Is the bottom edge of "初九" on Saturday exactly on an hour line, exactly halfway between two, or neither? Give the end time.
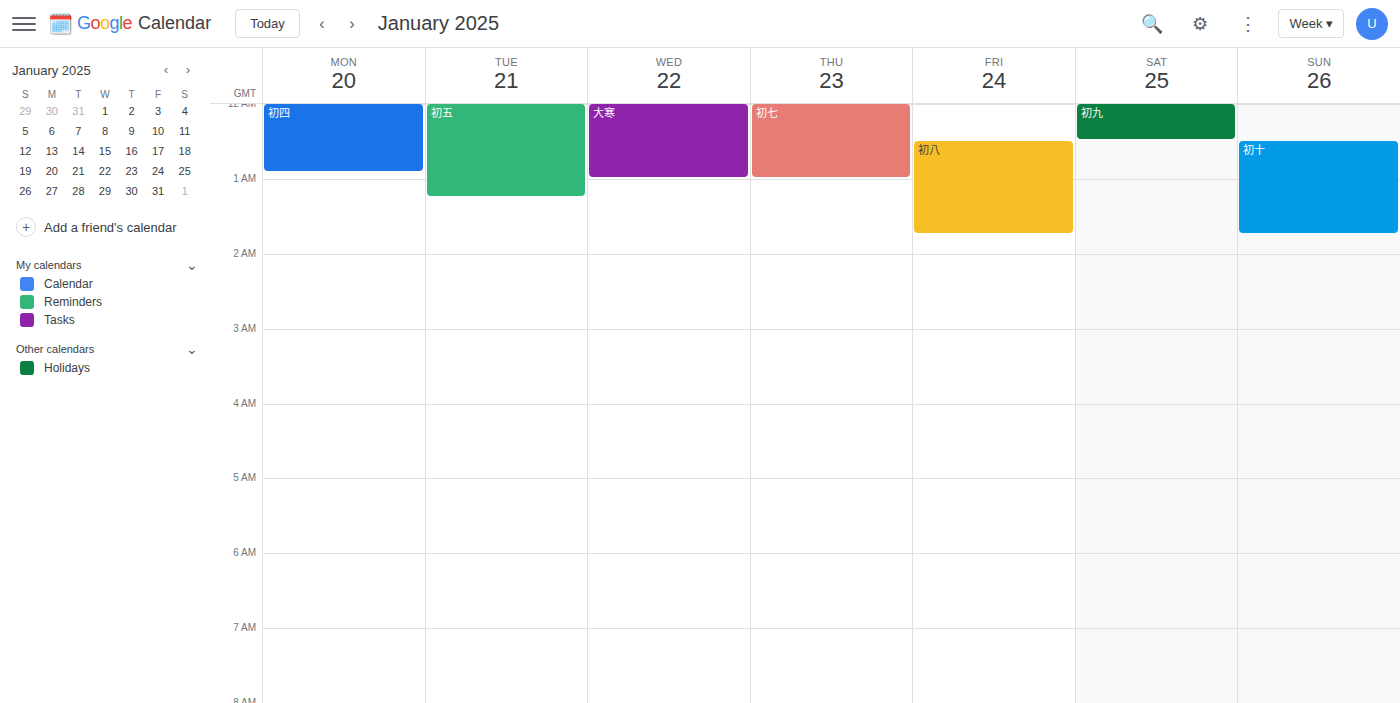
12:30 AM -- halfway between the 12 AM and 1 AM lines.